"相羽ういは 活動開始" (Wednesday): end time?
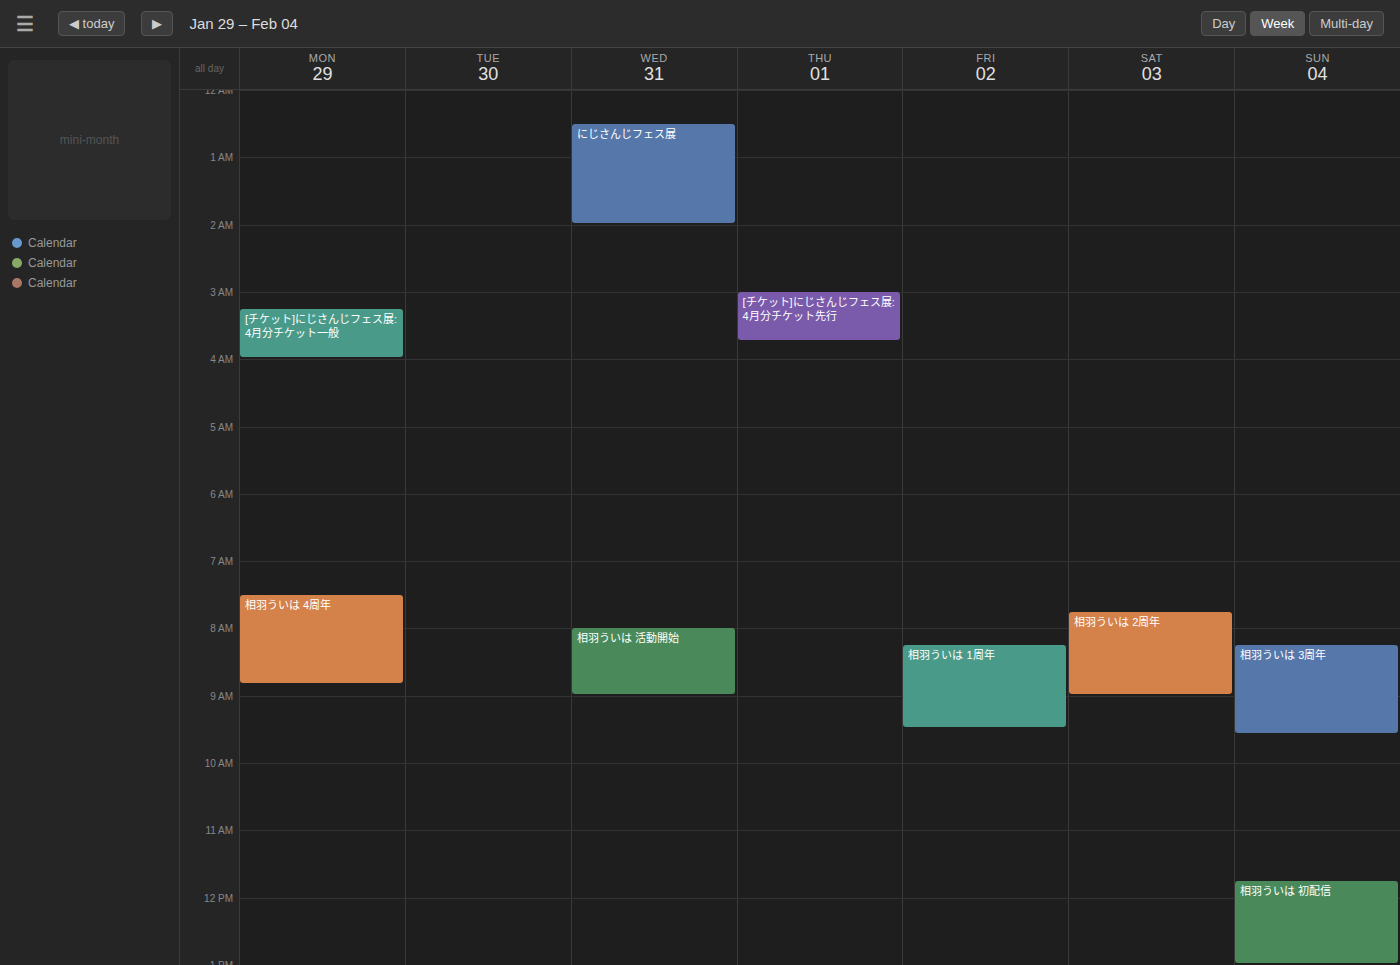
9:00 AM